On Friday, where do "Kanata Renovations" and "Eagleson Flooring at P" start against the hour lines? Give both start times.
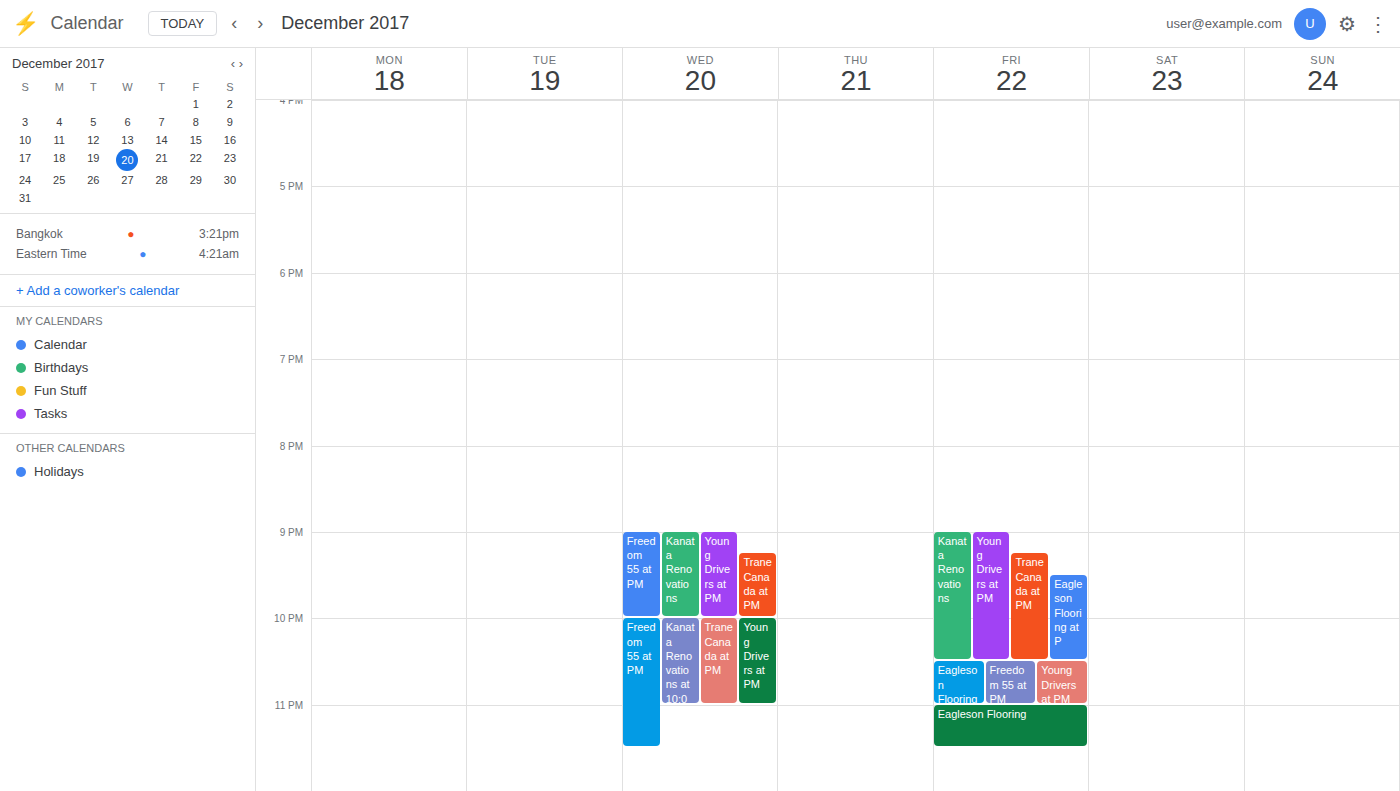
"Kanata Renovations": 9:00 PM, exactly on the 9 PM line. "Eagleson Flooring at P": 9:30 PM, halfway between the 9 PM and 10 PM lines.